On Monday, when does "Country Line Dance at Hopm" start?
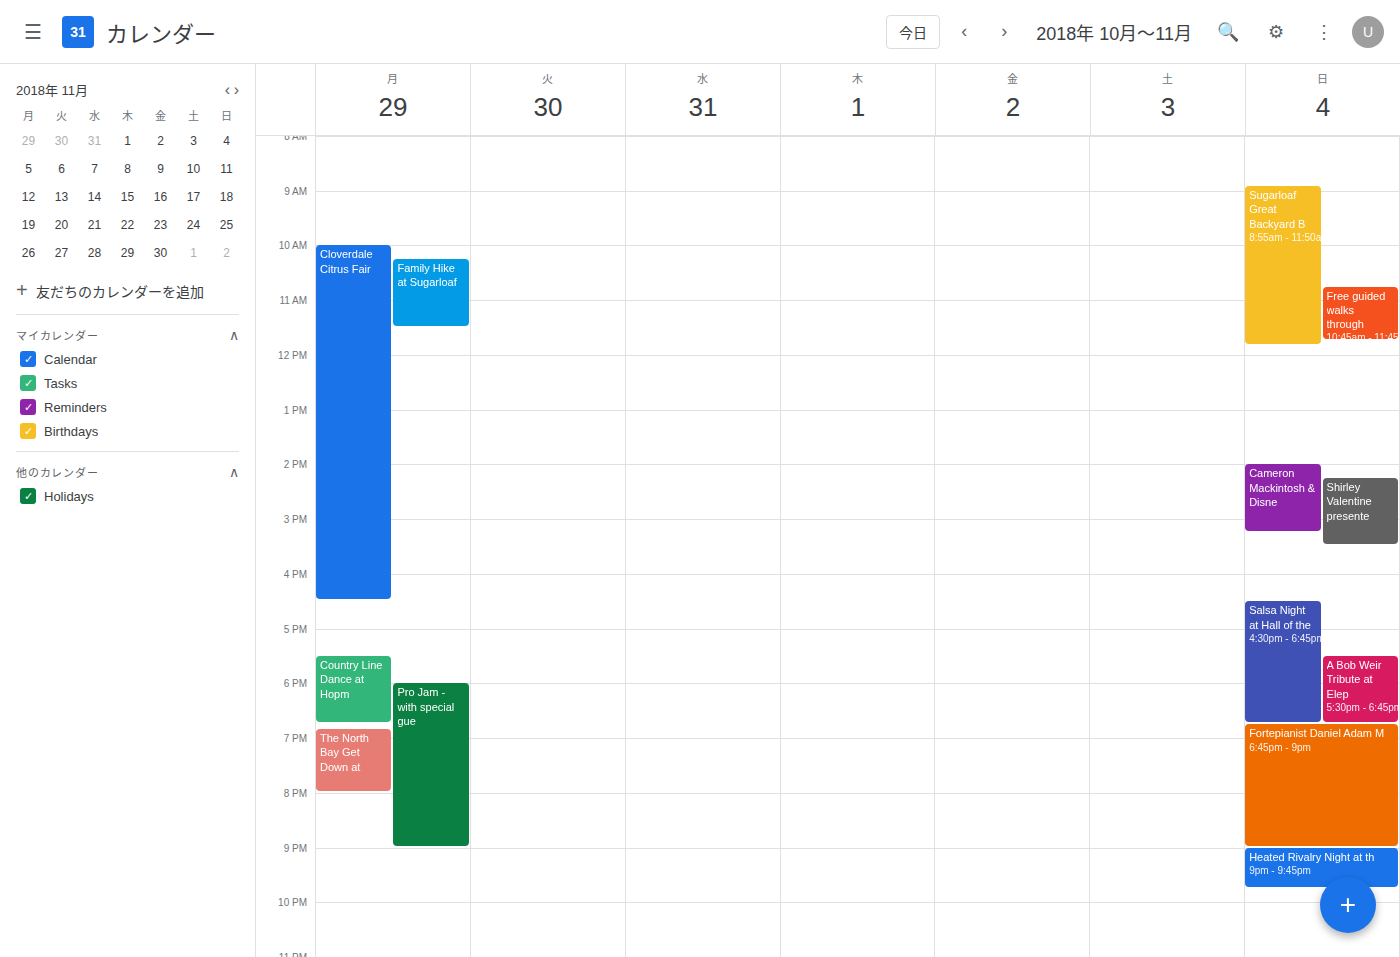
5:30 PM